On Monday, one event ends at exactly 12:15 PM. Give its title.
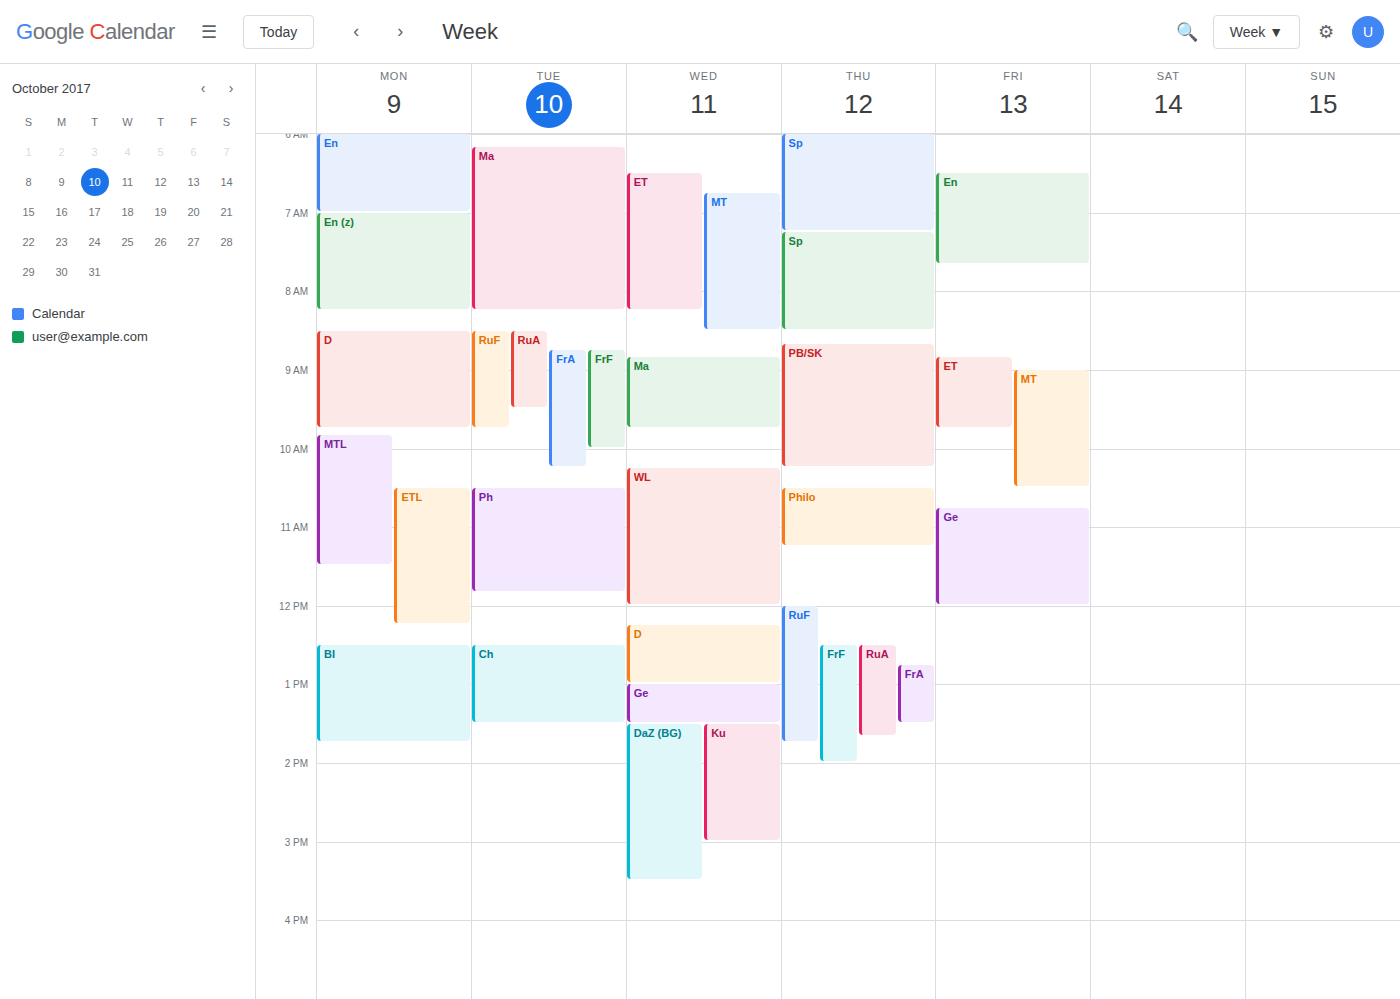
"ETL"